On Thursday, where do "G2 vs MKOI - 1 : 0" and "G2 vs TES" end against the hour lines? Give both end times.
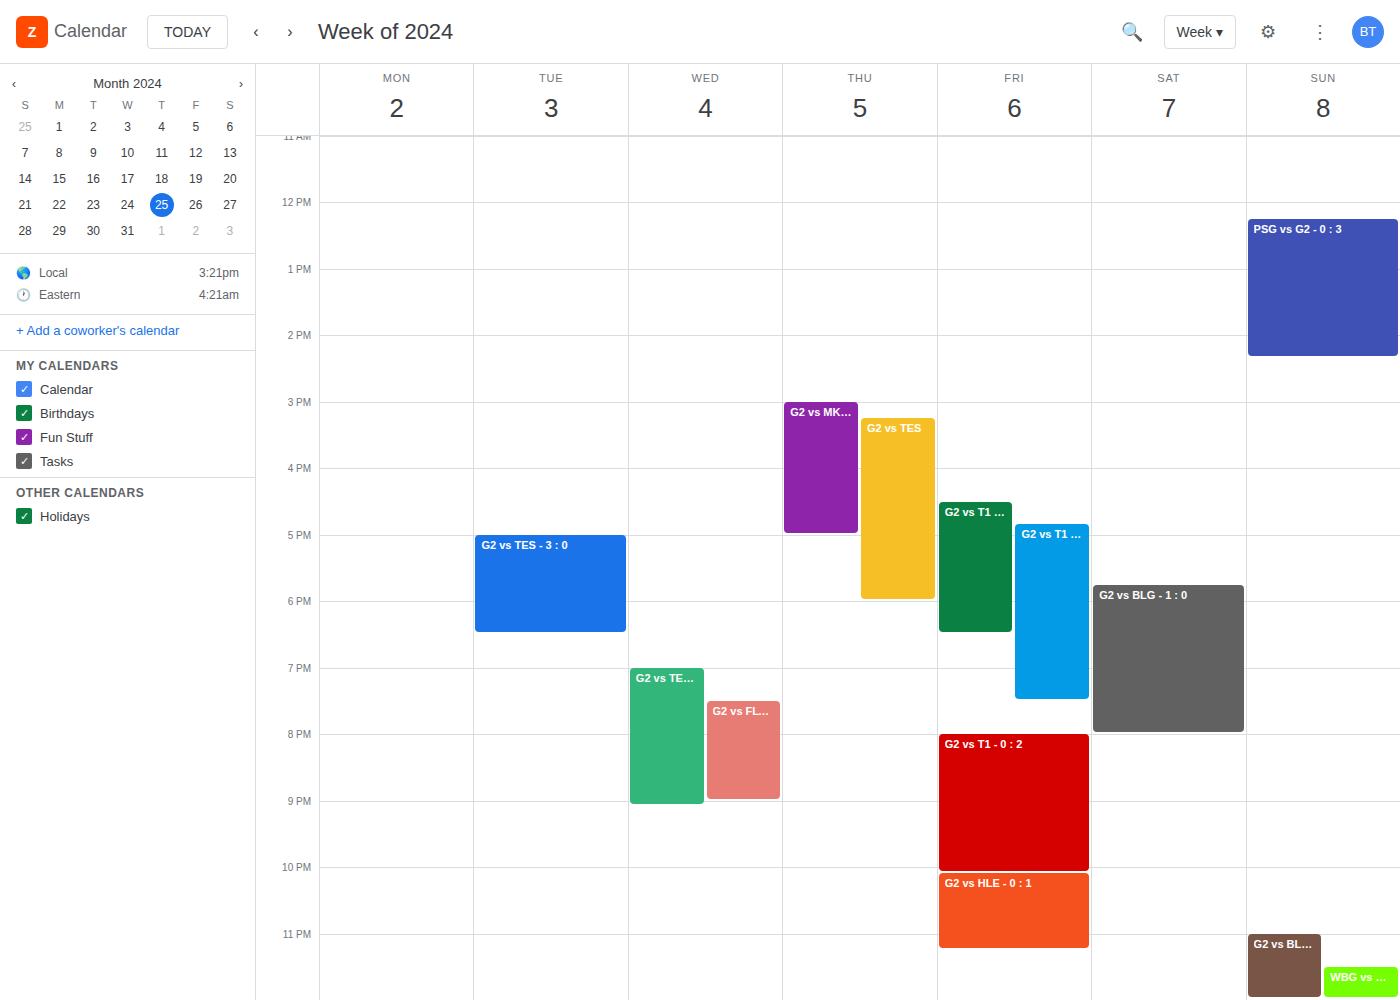
"G2 vs MKOI - 1 : 0": 5:00 PM, exactly on the 5 PM line. "G2 vs TES": 6:00 PM, exactly on the 6 PM line.